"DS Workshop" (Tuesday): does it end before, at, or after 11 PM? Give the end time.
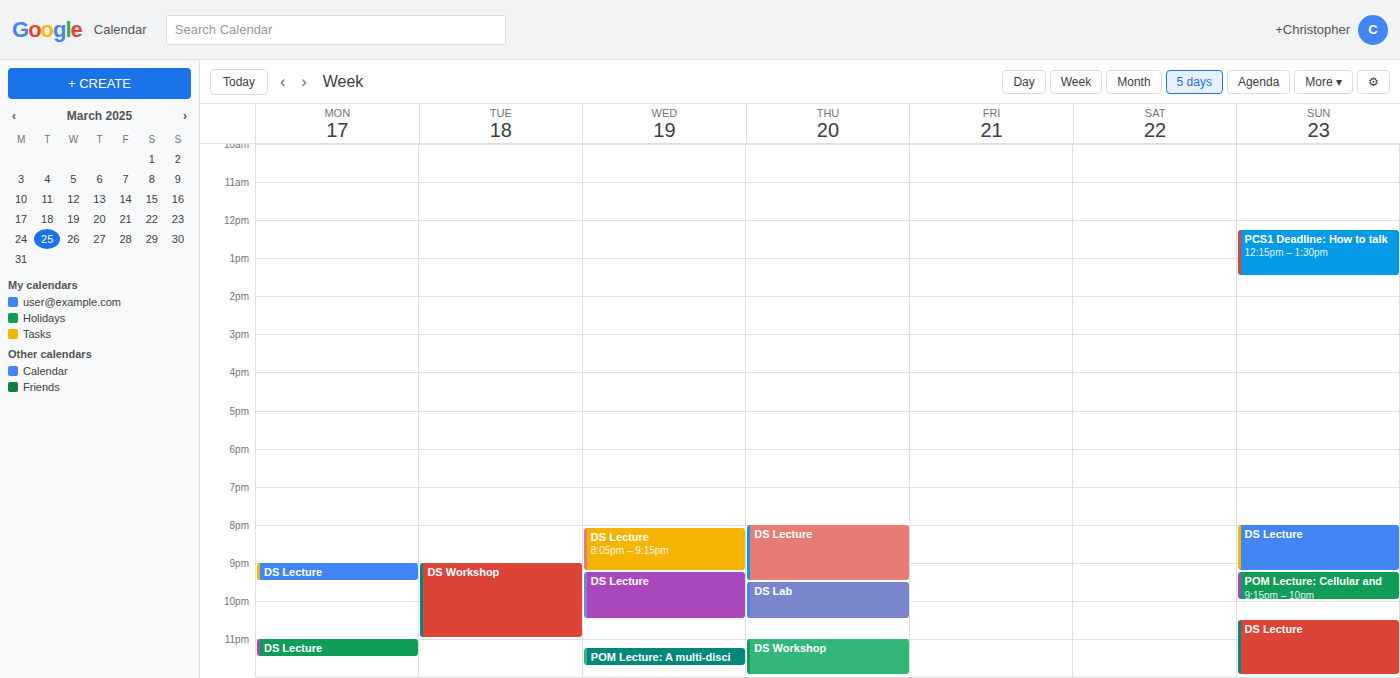
11:00 PM -- exactly at 11 PM, on the 11 PM line.